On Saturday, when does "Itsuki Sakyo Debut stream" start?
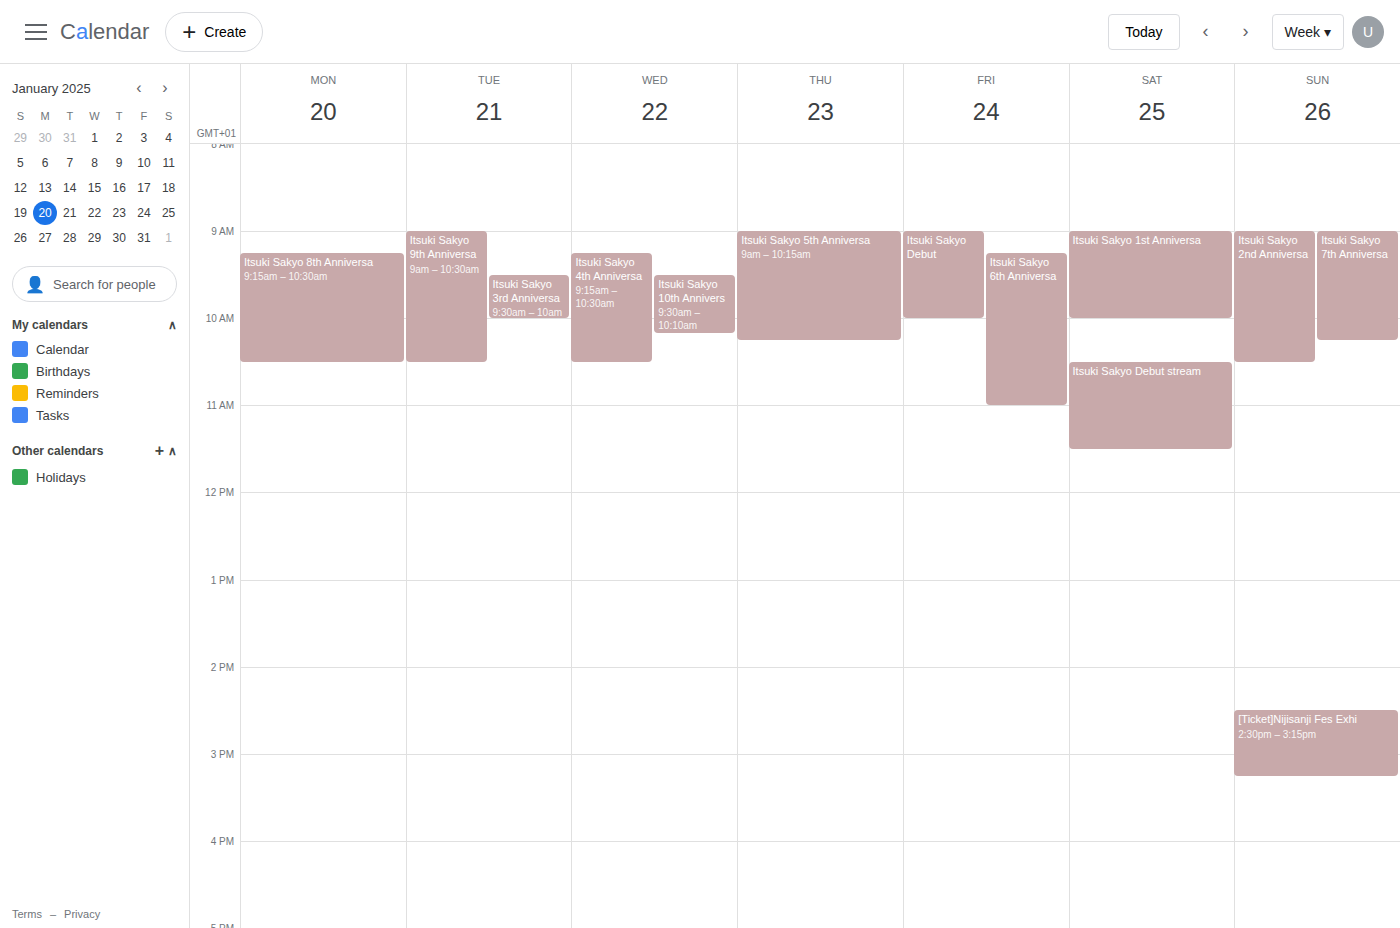
10:30 AM